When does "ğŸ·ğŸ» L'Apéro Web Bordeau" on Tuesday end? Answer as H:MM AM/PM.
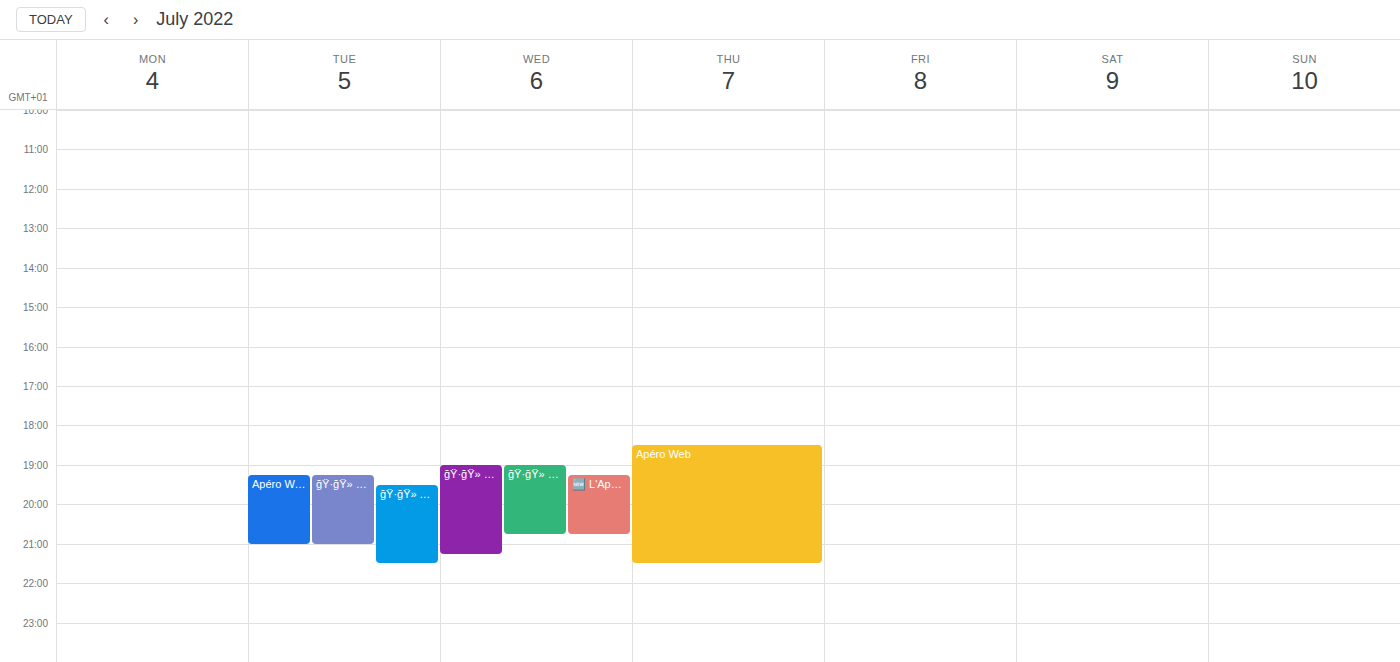
9:00 PM